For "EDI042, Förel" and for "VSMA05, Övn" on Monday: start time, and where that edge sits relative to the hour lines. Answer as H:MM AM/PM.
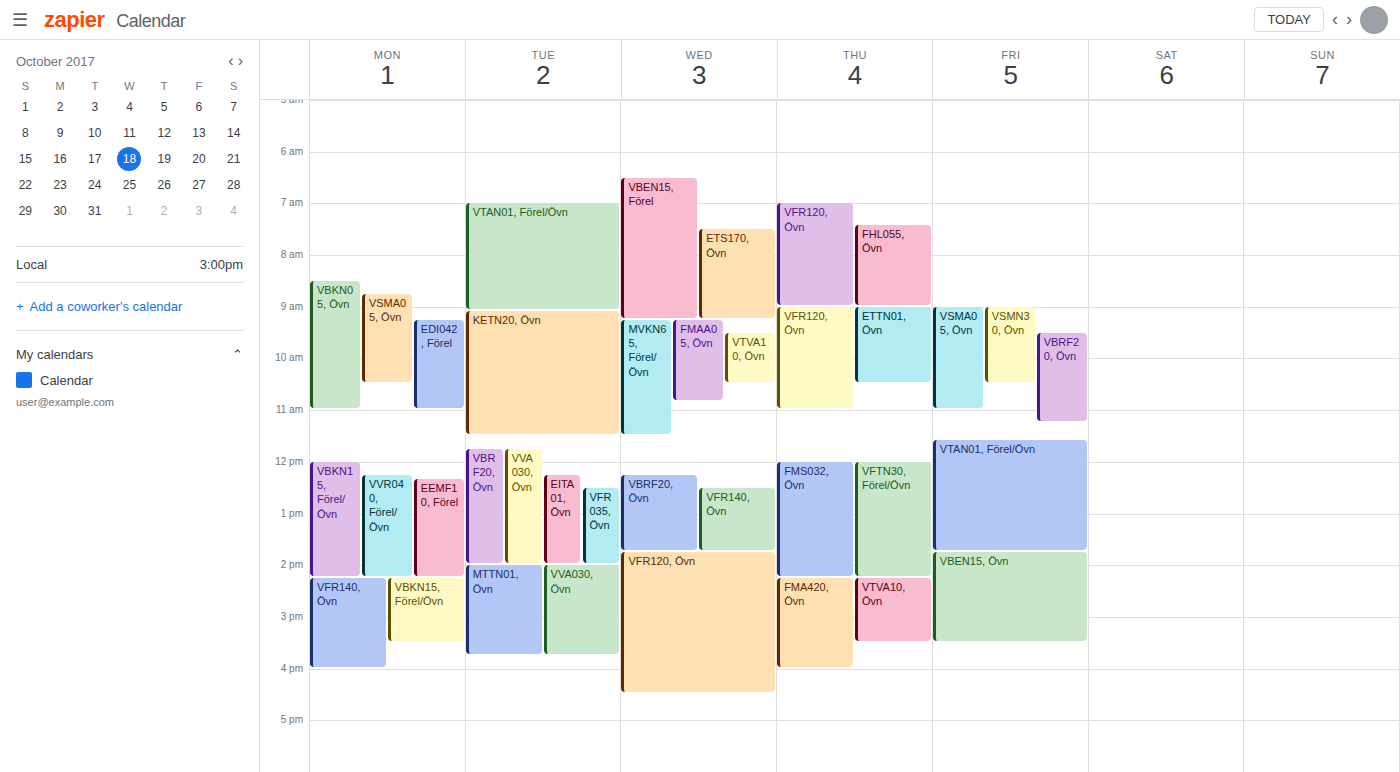
"EDI042, Förel": 9:15 AM, neither: a quarter of the way from the 9 AM line to the 10 AM line. "VSMA05, Övn": 8:45 AM, neither: three quarters of the way from the 8 AM line to the 9 AM line.